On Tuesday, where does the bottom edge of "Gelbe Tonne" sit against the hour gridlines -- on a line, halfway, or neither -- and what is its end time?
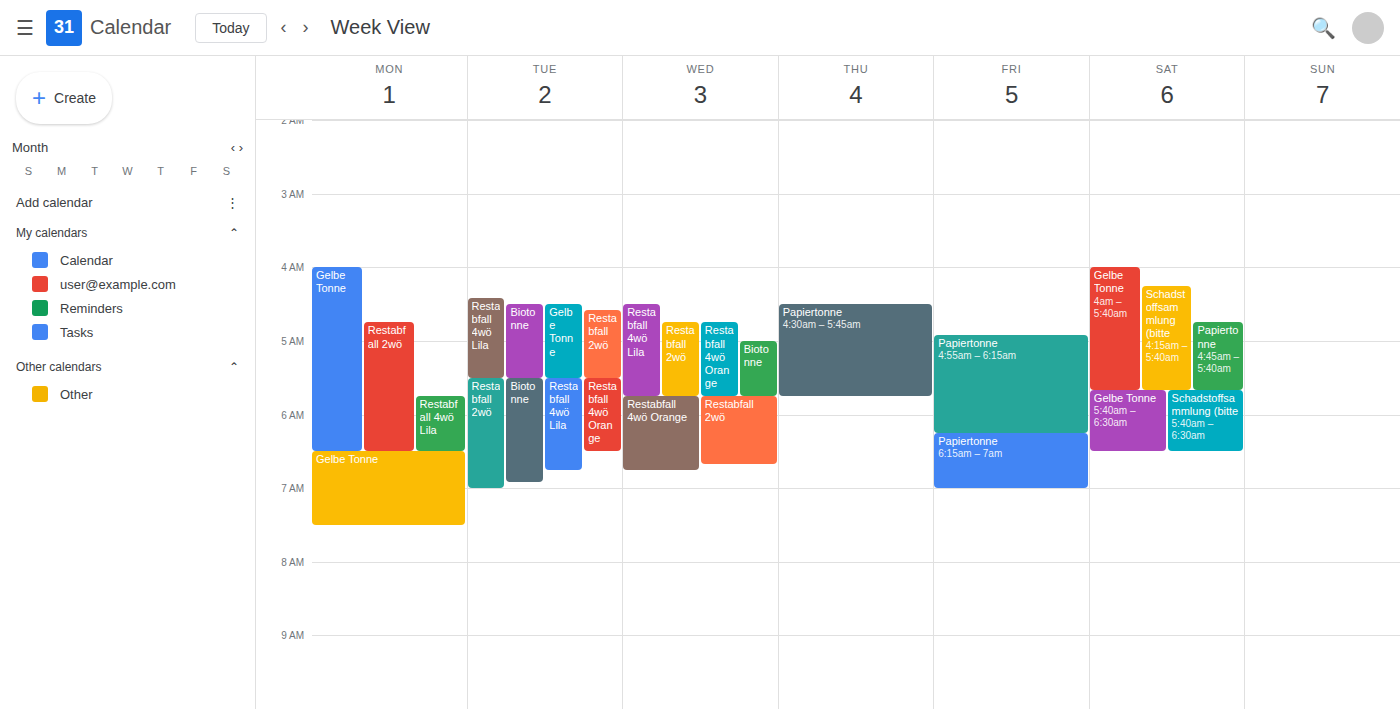
5:30 AM -- halfway between the 5 AM and 6 AM lines.